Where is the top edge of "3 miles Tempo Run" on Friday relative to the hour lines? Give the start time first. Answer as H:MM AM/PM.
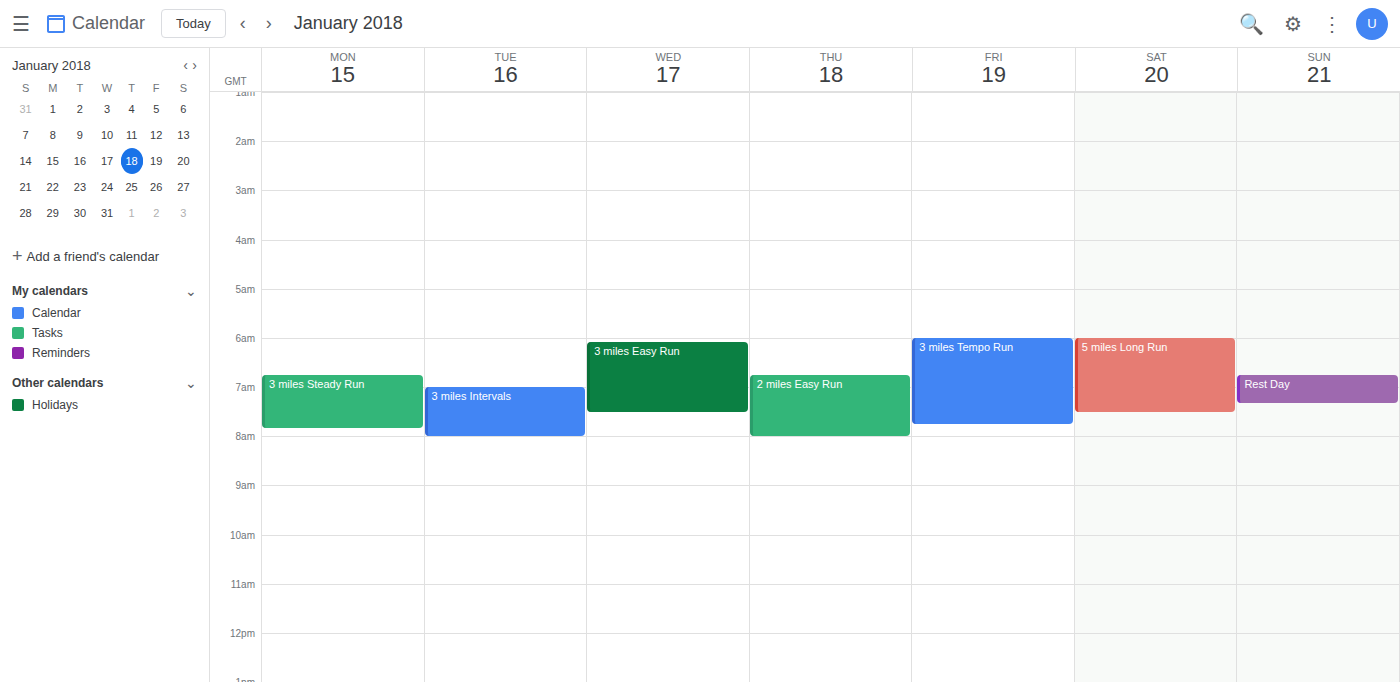
6:00 AM -- exactly on the 6 AM line.